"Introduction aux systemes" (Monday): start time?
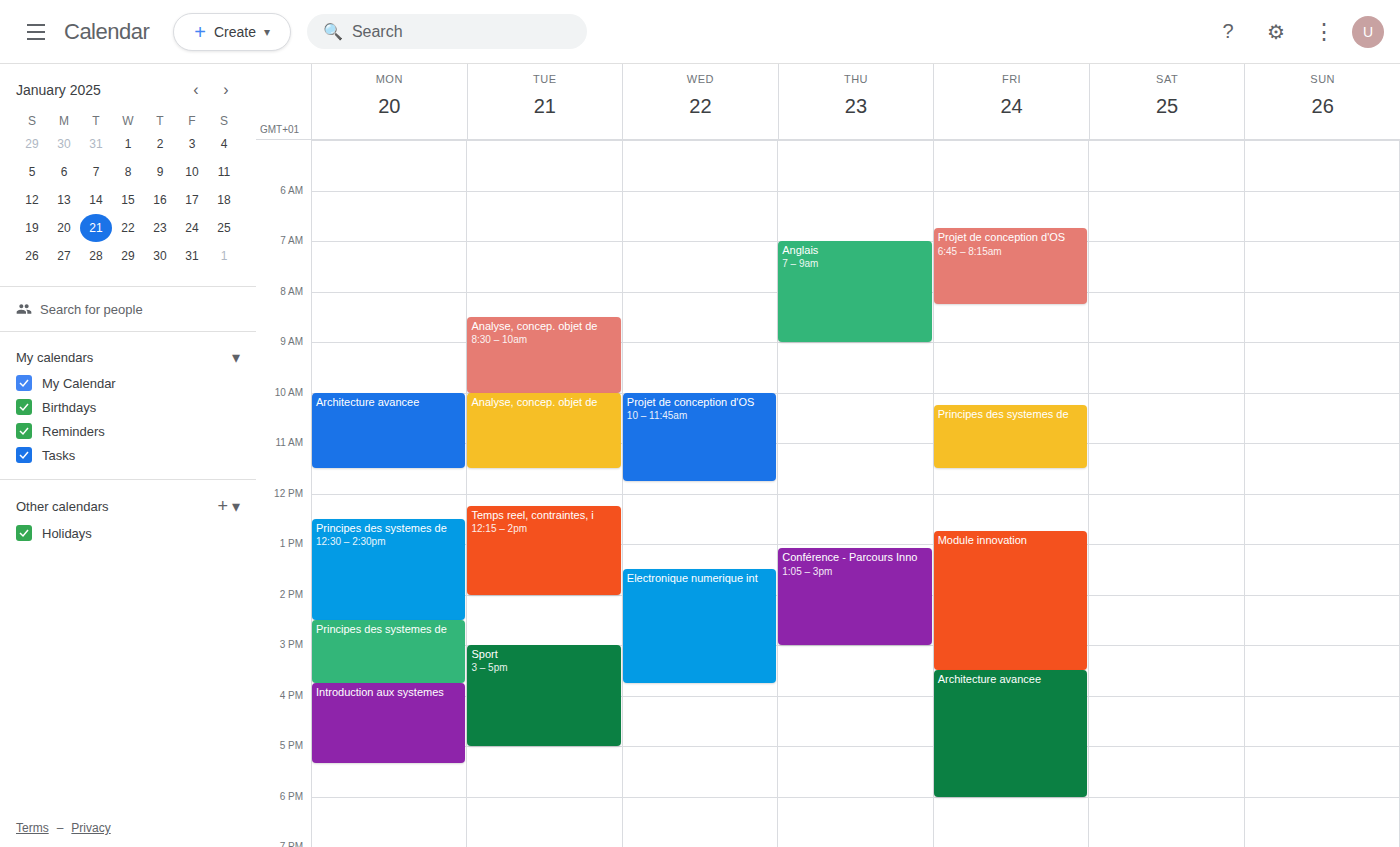
3:45 PM